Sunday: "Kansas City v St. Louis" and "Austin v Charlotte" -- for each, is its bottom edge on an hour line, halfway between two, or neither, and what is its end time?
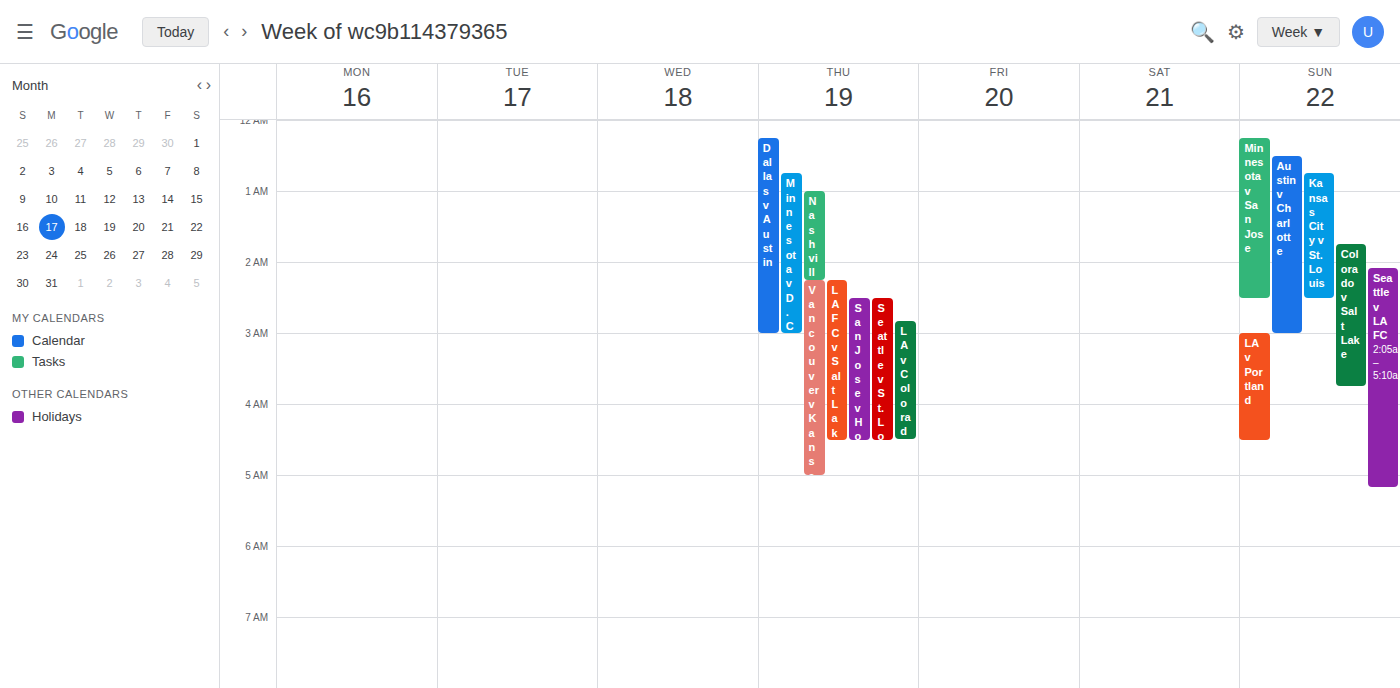
"Kansas City v St. Louis": 2:30 AM, halfway between the 2 AM and 3 AM lines. "Austin v Charlotte": 3:00 AM, exactly on the 3 AM line.